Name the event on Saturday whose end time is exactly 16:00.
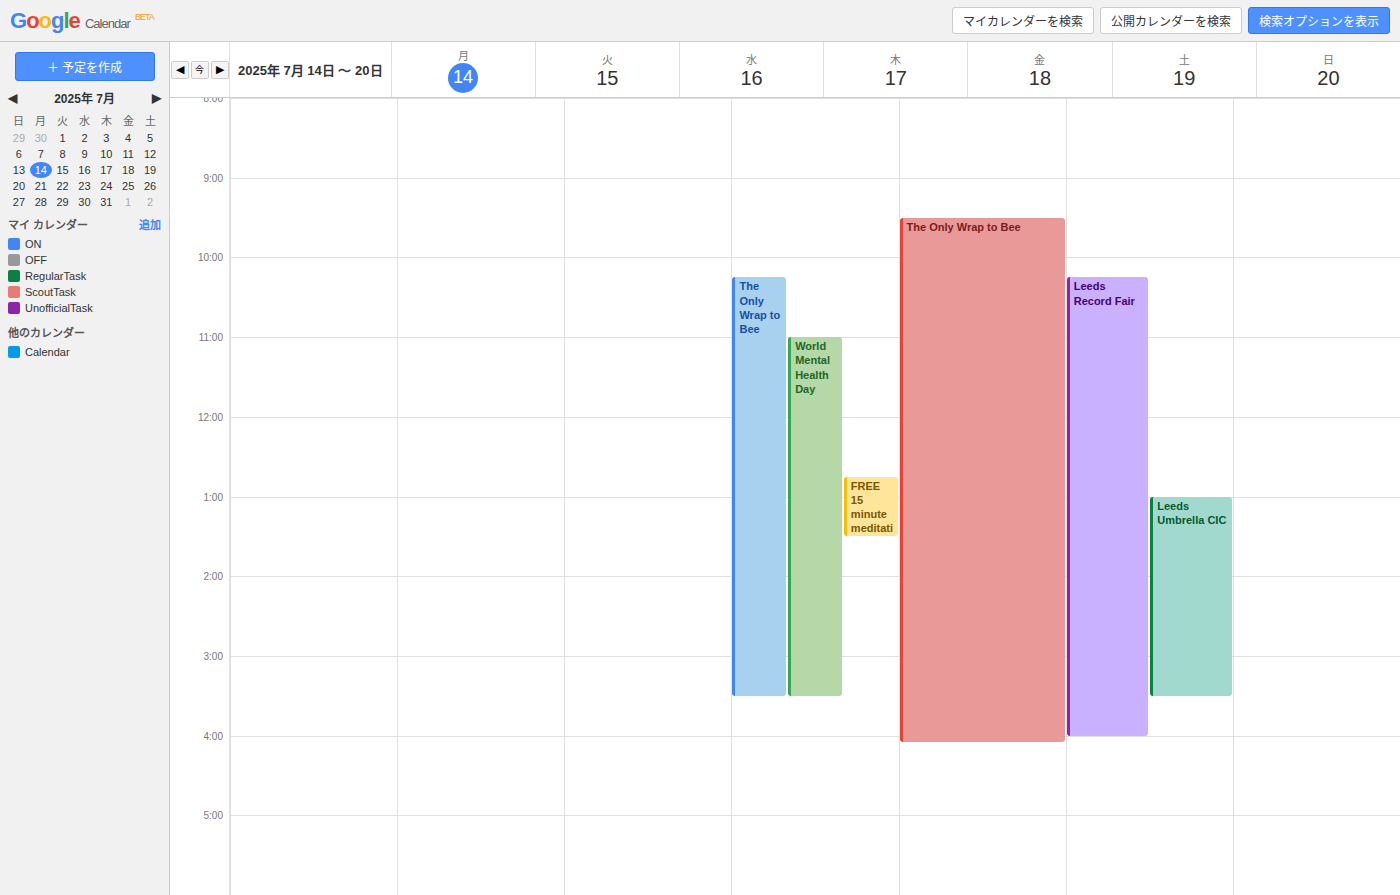
"Leeds Record Fair"